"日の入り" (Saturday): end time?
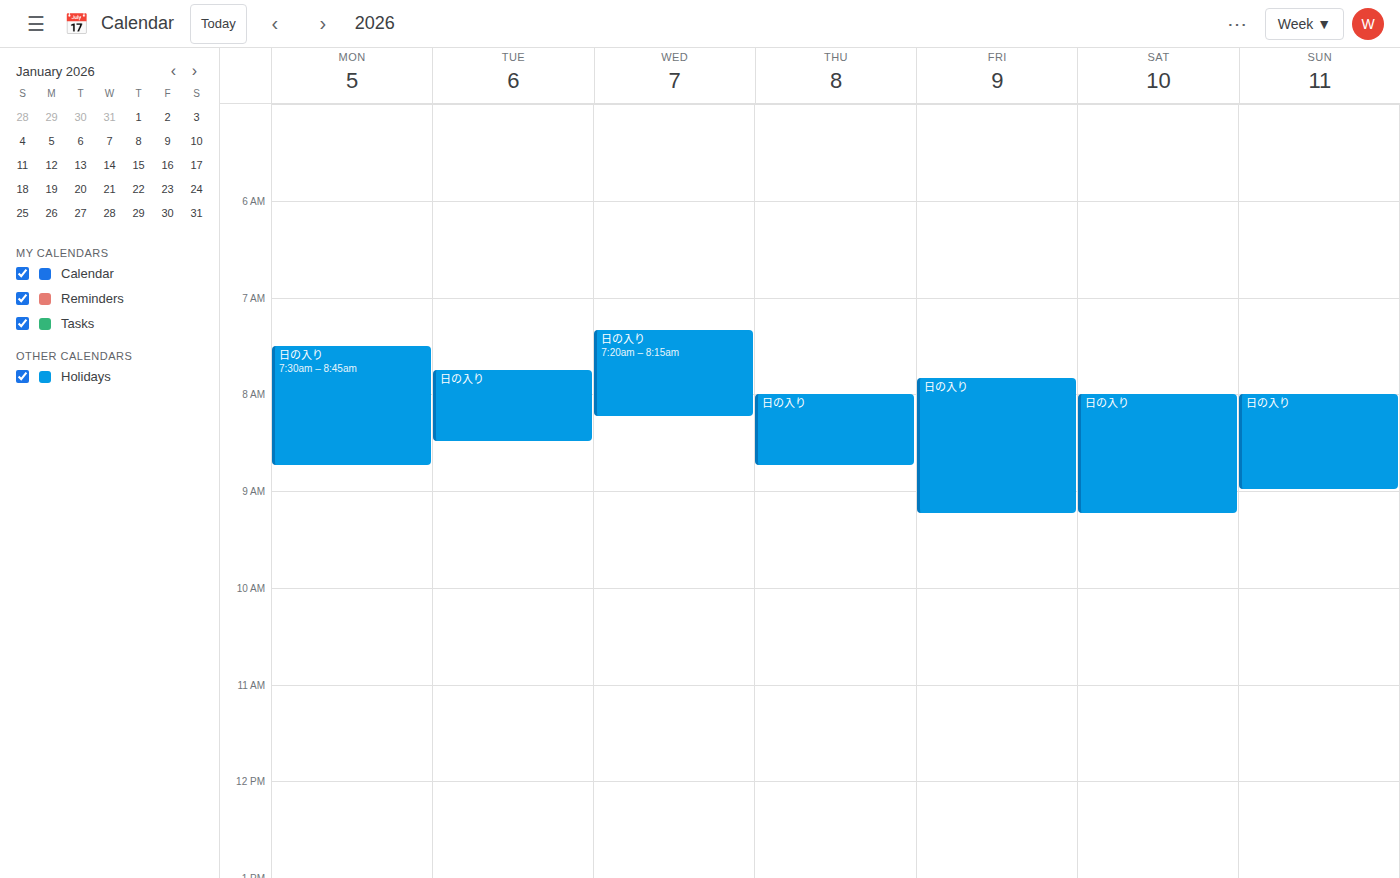
9:15 AM